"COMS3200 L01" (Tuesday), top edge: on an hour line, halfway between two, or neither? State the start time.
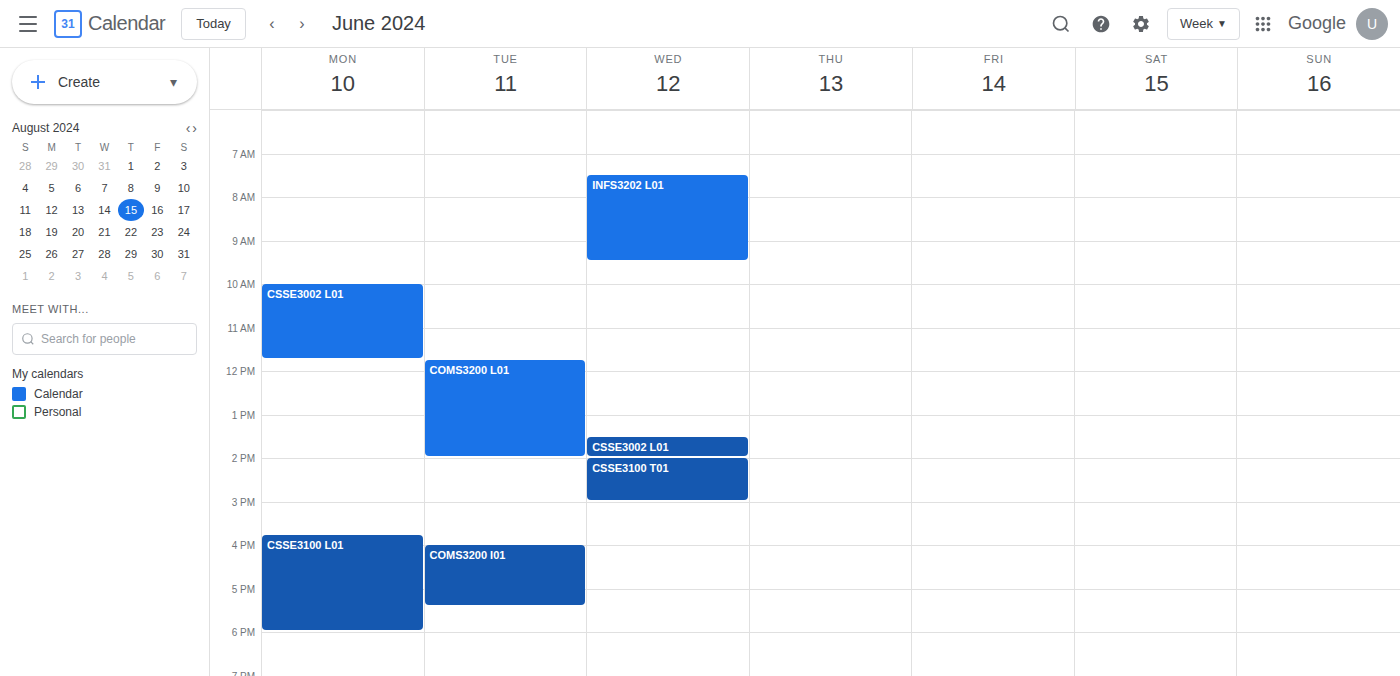
11:45 -- neither: three quarters of the way from the 11:00 line to the 12:00 line.